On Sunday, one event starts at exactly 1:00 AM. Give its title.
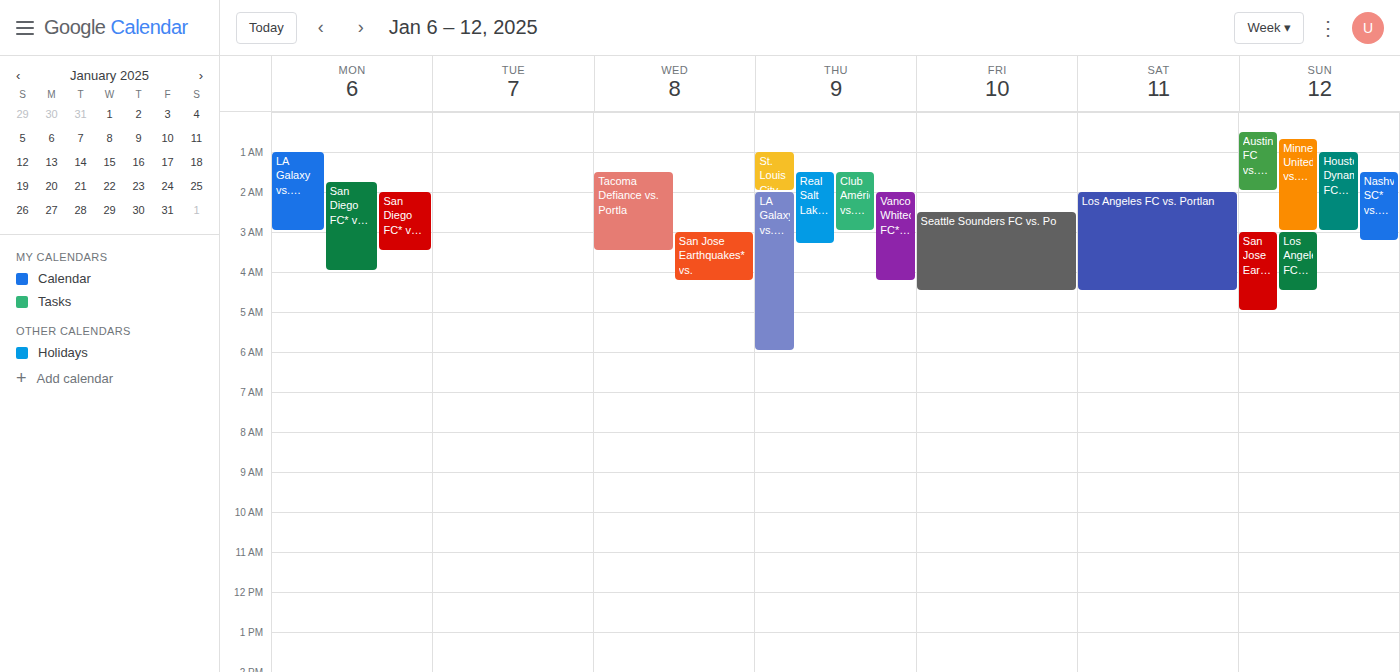
"Houston Dynamo FC vs. Port"